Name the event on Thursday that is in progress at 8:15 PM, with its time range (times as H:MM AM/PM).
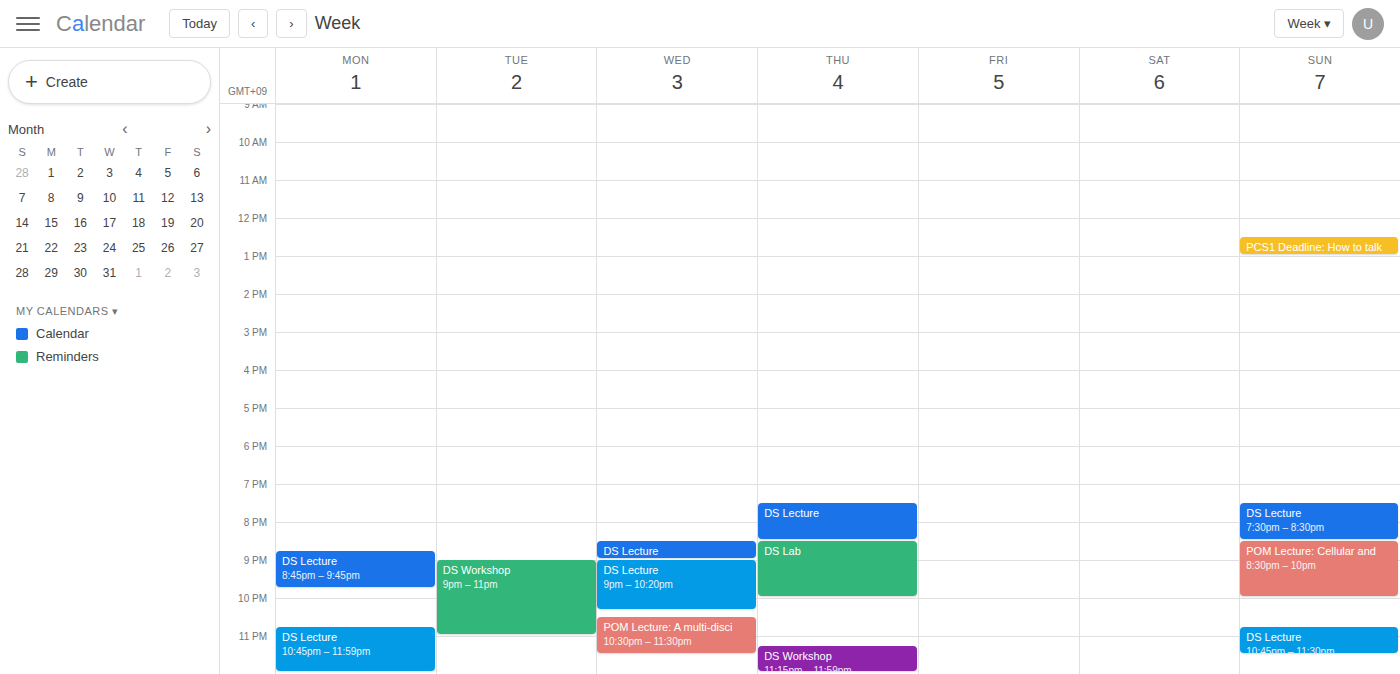
"DS Lecture", 7:30 PM to 8:30 PM